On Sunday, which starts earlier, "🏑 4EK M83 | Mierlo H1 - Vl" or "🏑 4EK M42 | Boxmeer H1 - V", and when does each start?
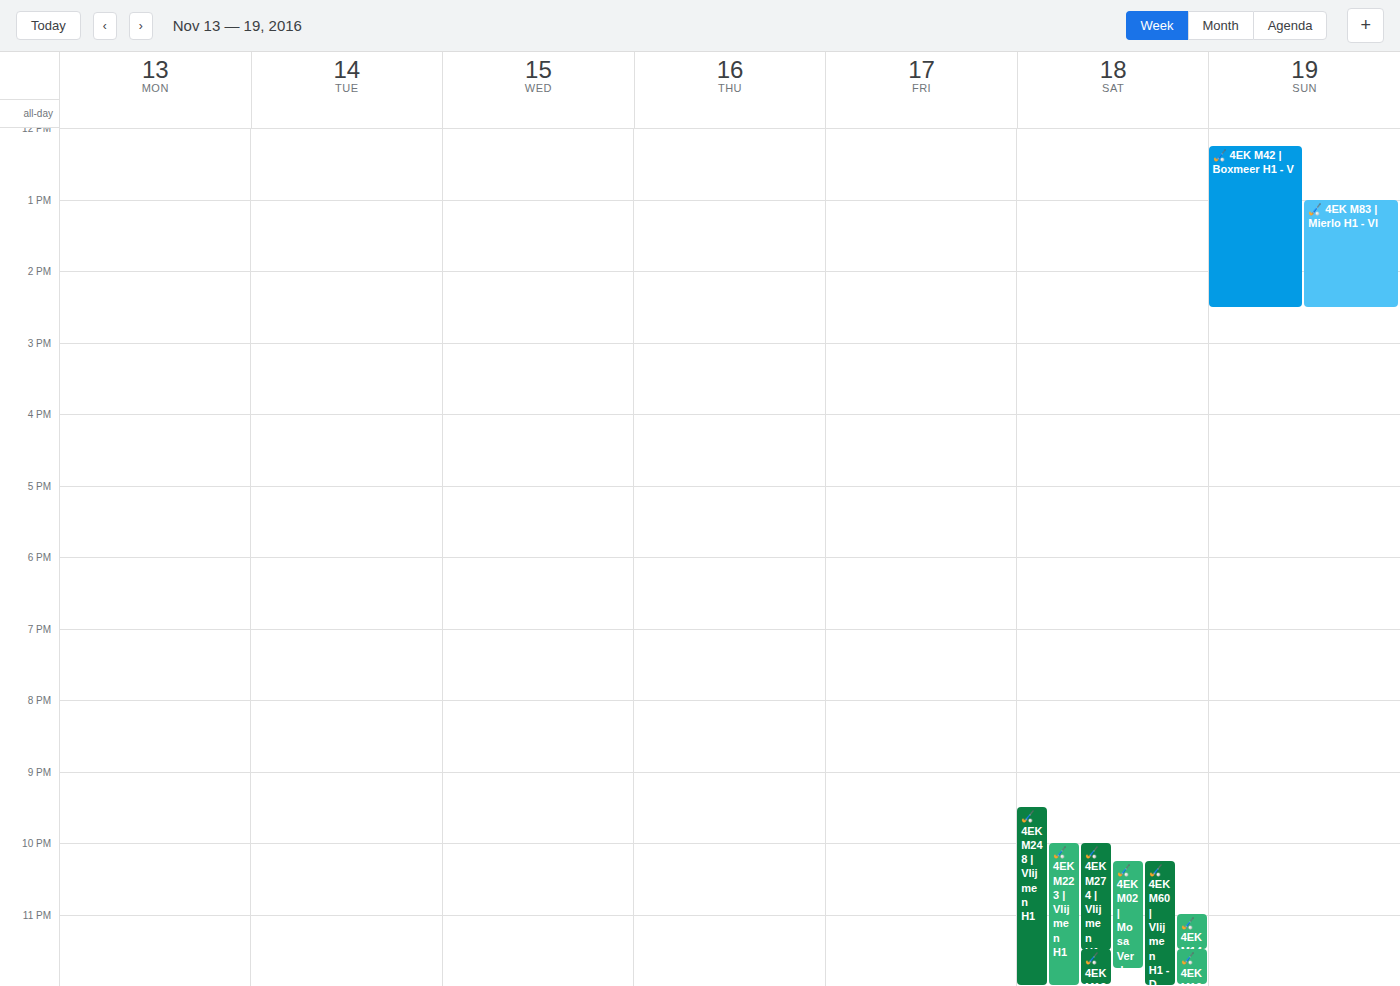
"🏑 4EK M42 | Boxmeer H1 - V" 12:15 PM; "🏑 4EK M83 | Mierlo H1 - Vl" 1:00 PM.